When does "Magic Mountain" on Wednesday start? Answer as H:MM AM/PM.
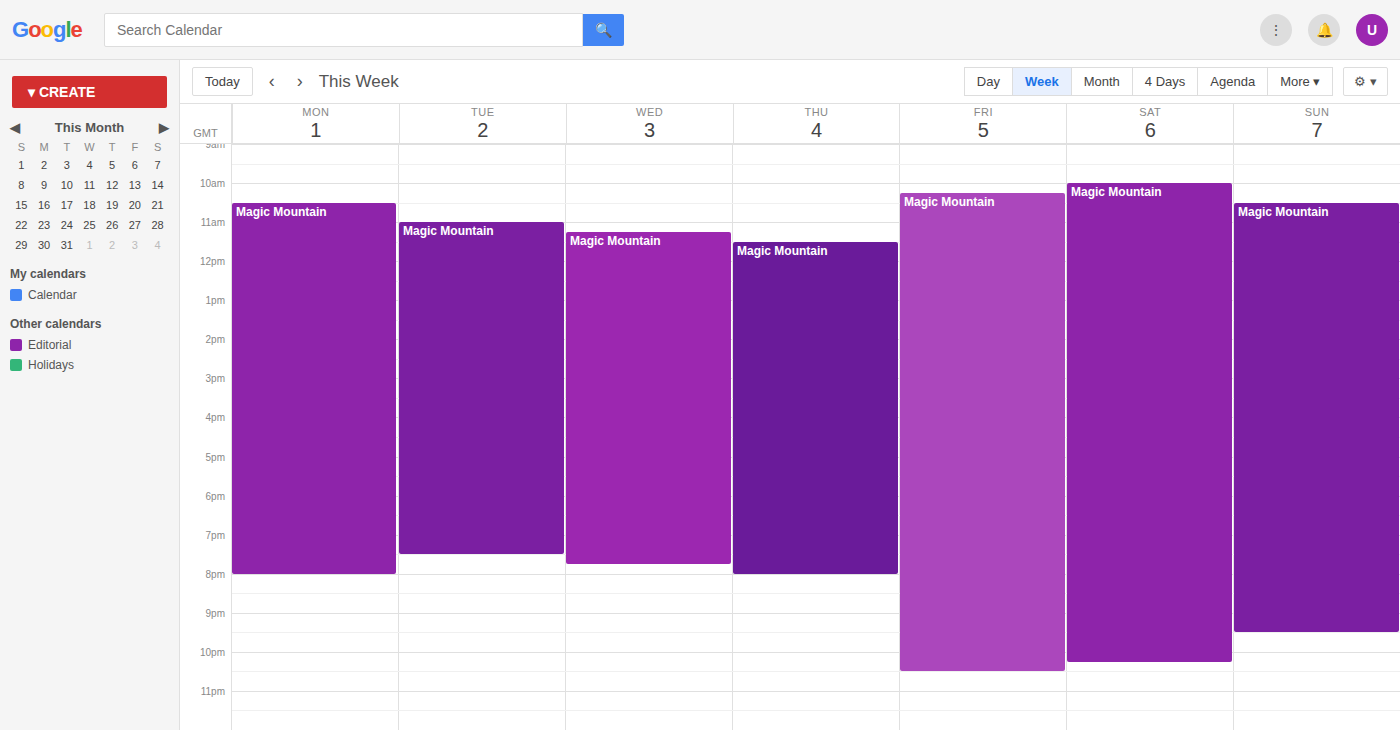
11:15 AM